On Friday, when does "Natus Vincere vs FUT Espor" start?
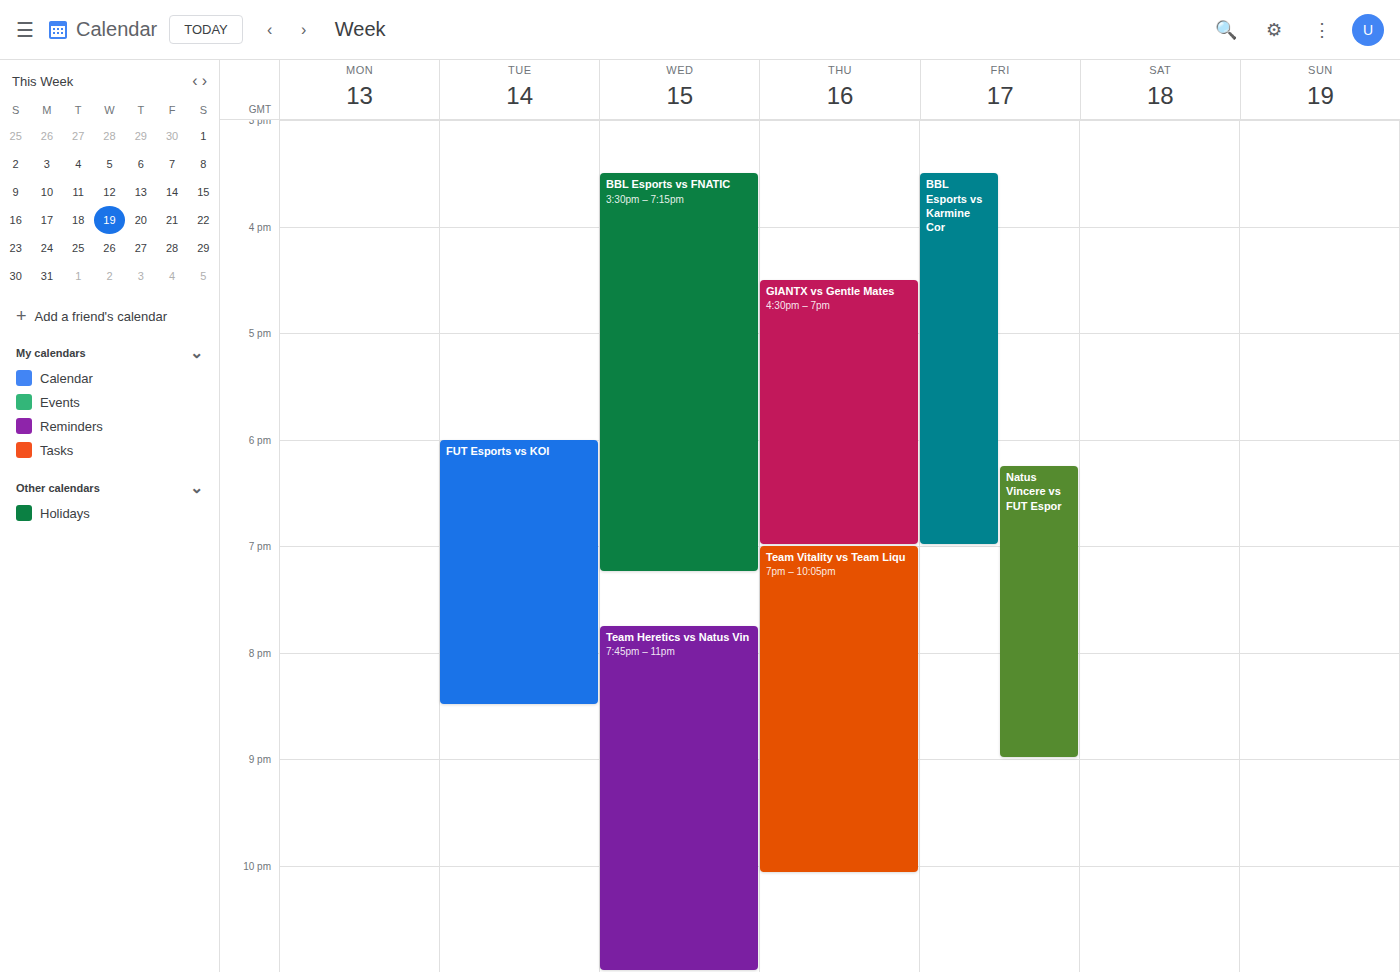
6:15 PM